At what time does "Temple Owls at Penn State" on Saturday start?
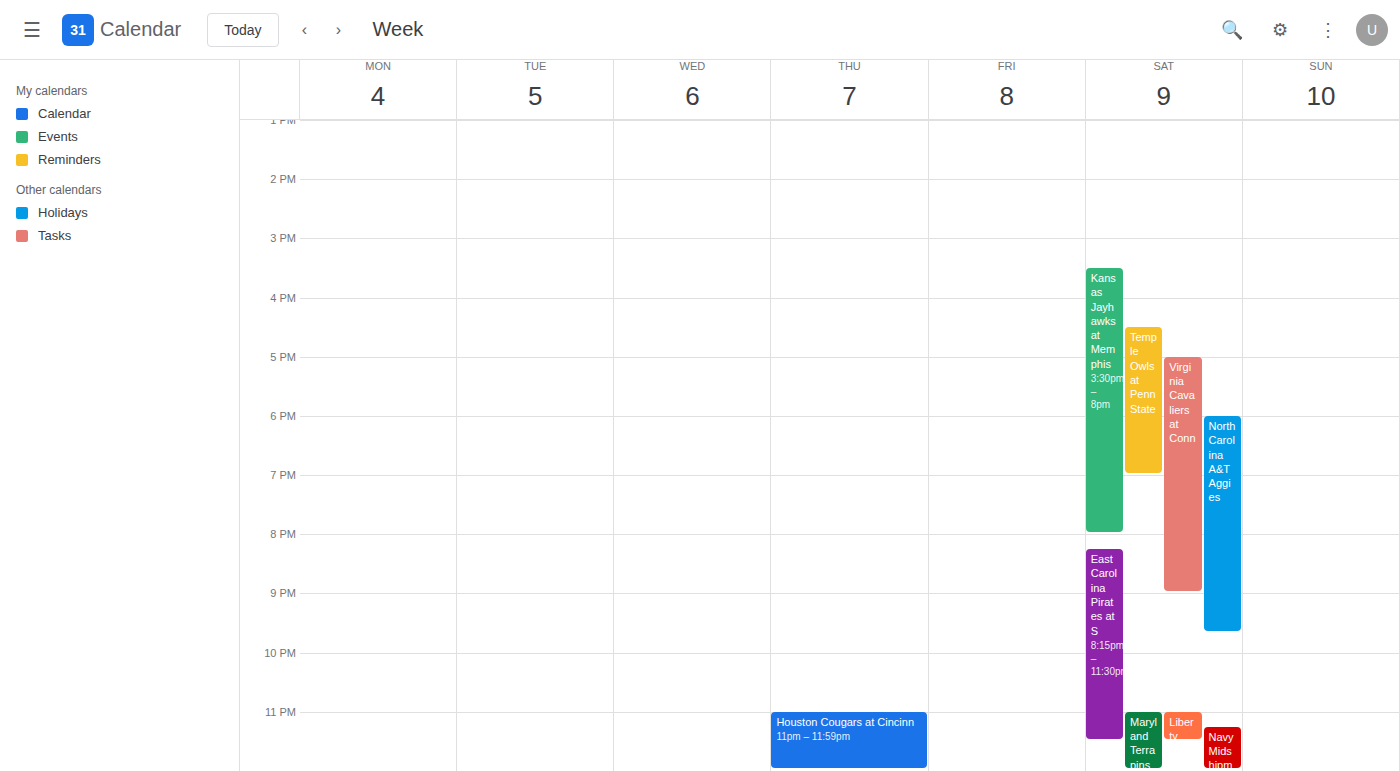
4:30 PM